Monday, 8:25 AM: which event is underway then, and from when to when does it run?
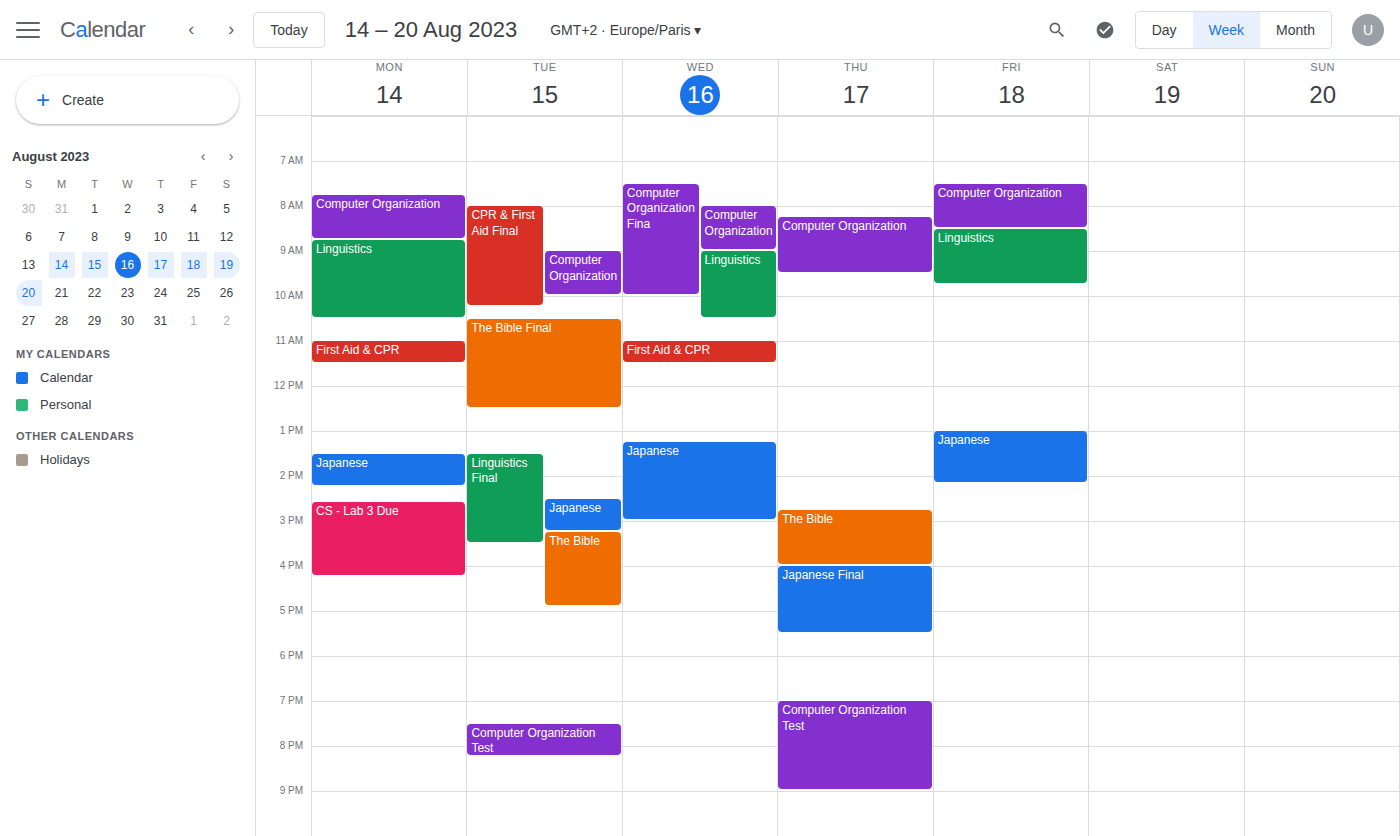
"Computer Organization", 7:45 AM to 8:45 AM